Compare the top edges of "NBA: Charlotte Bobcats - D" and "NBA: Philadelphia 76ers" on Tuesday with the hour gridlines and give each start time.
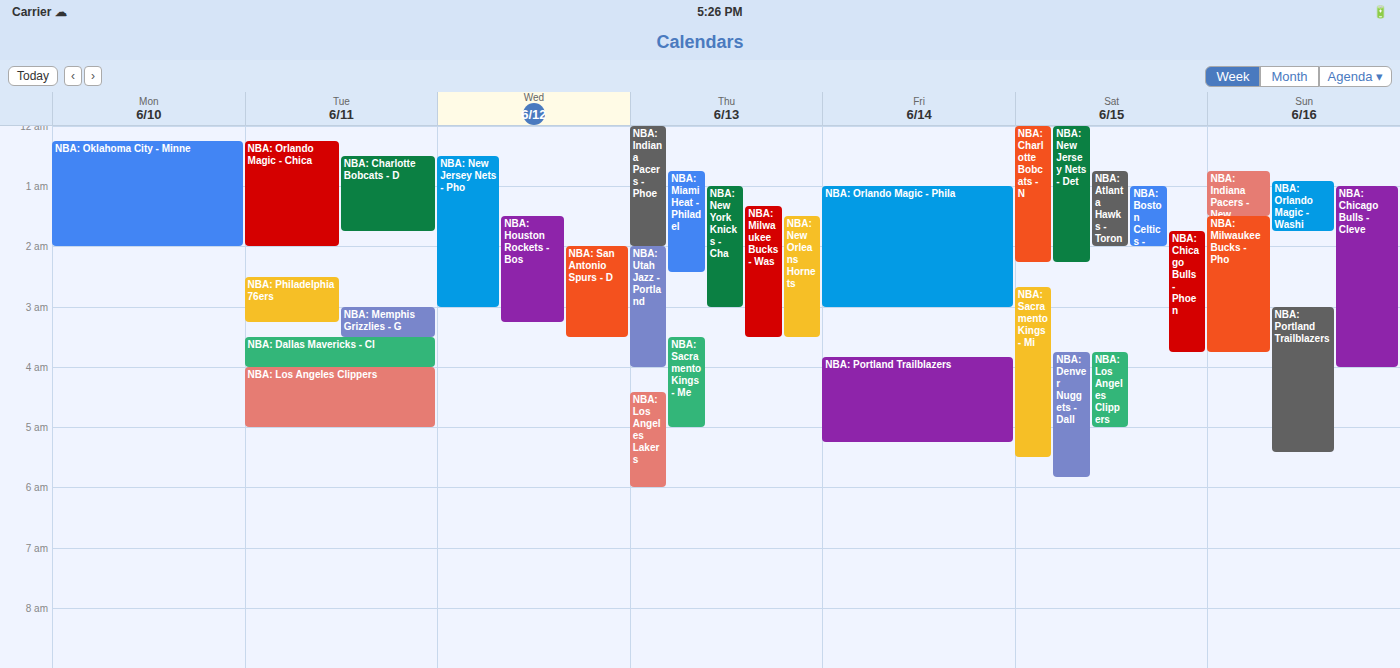
"NBA: Charlotte Bobcats - D": 00:30, halfway between the 00:00 and 01:00 lines. "NBA: Philadelphia 76ers": 02:30, halfway between the 02:00 and 03:00 lines.